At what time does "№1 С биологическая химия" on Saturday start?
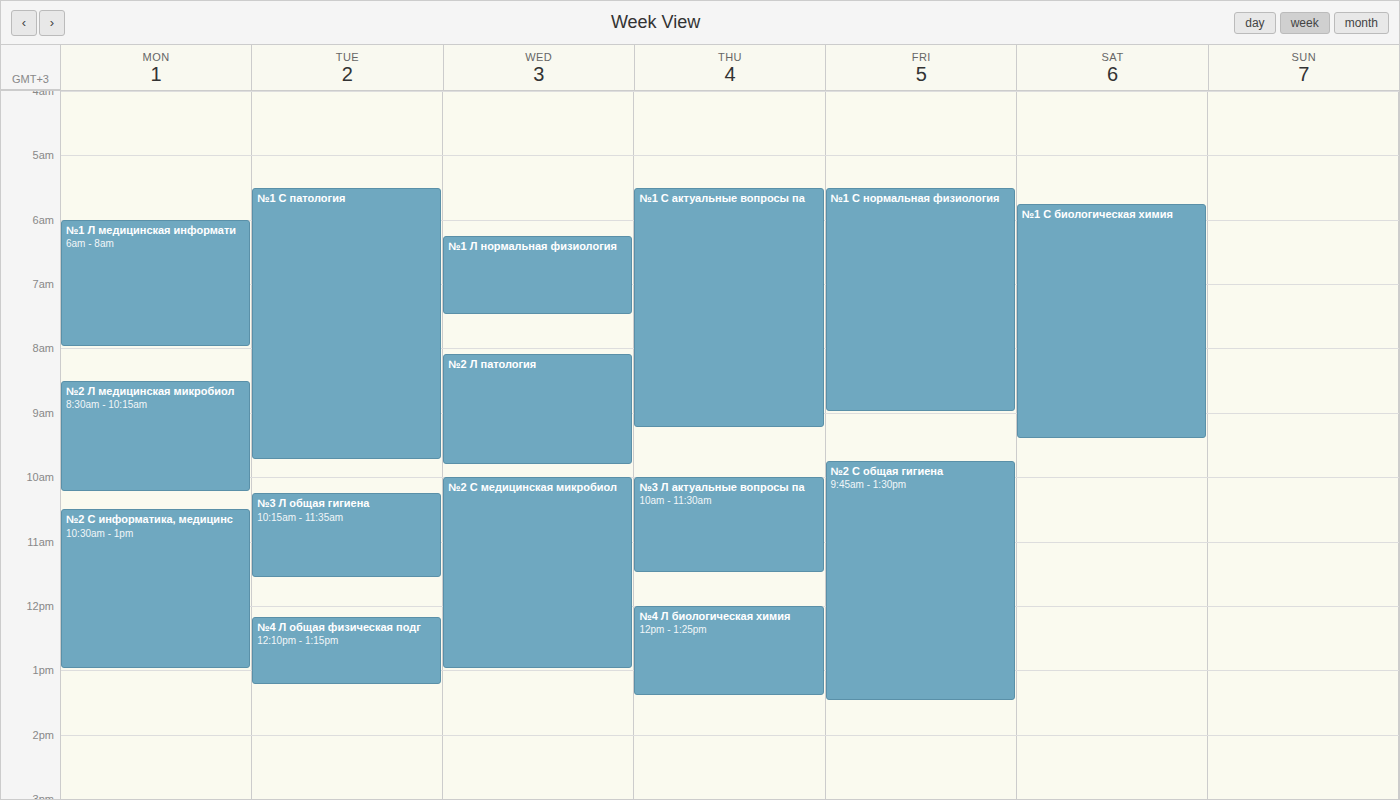
5:45 AM